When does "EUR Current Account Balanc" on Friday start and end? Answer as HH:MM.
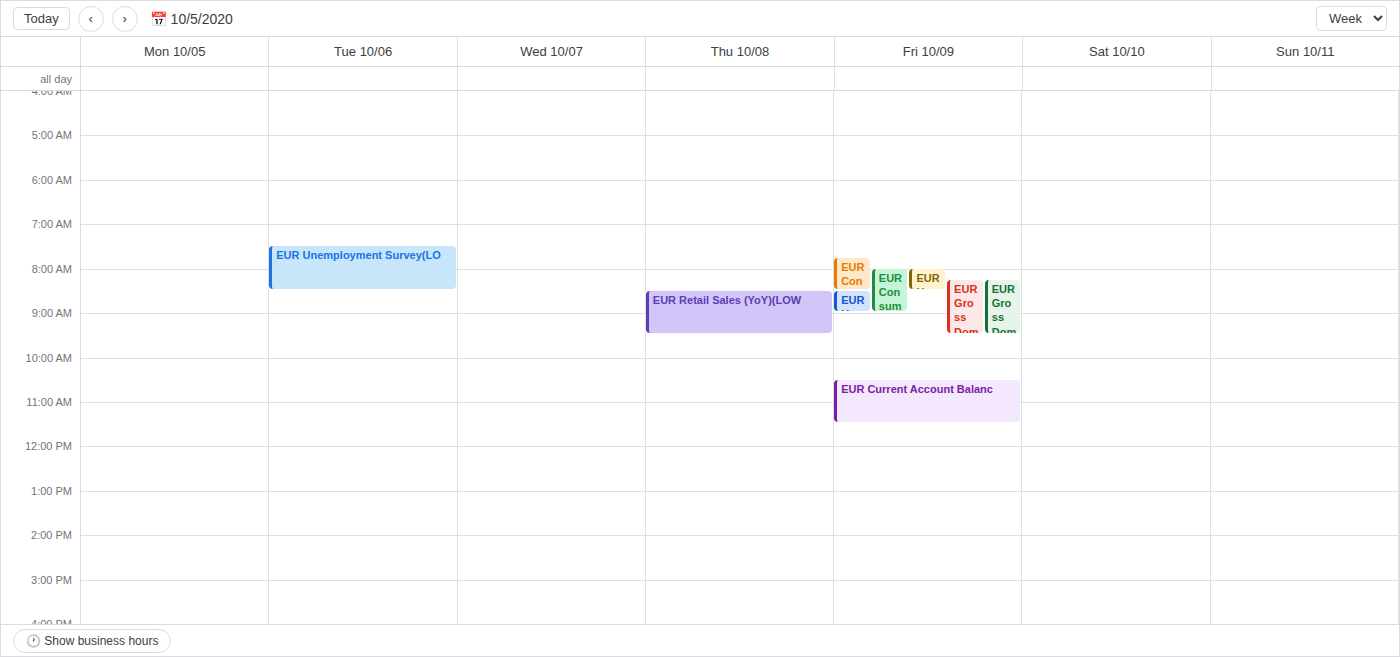
10:30 to 11:30